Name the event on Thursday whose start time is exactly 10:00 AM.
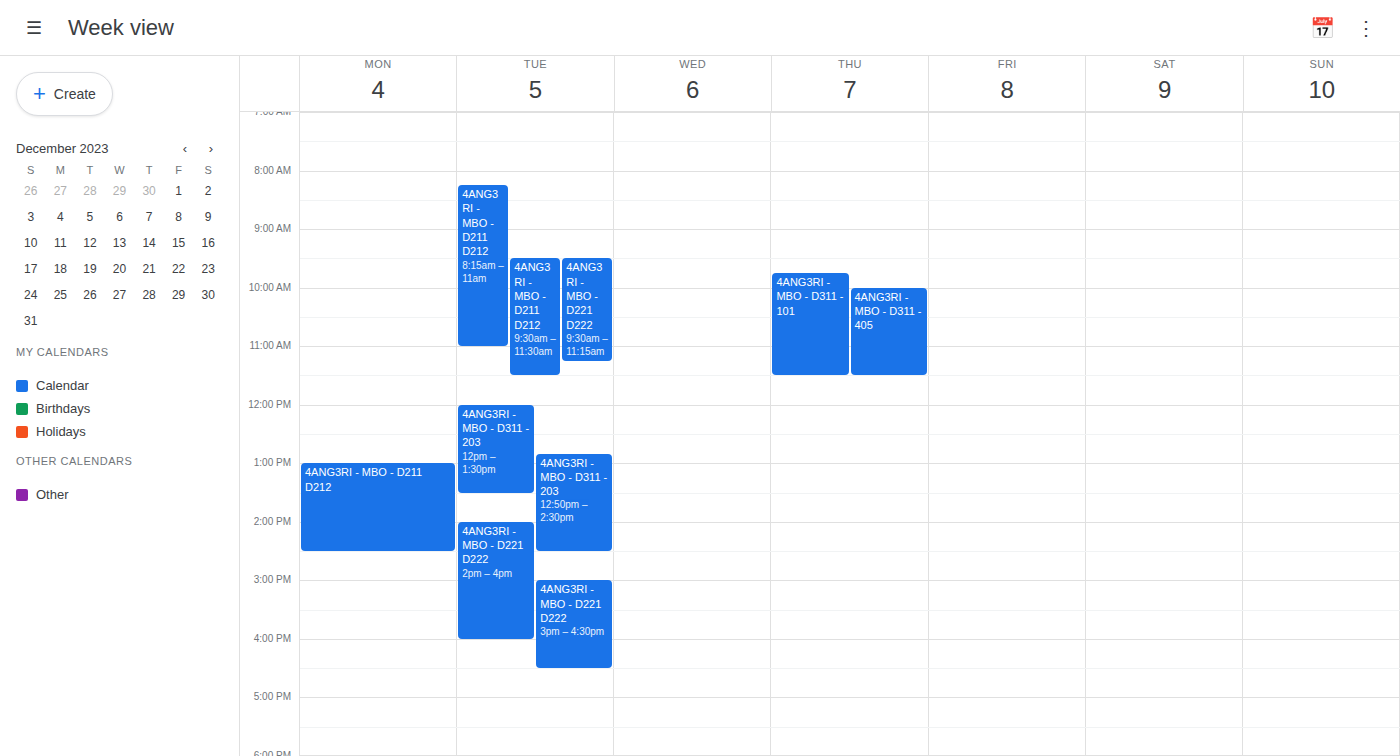
"4ANG3RI - MBO - D311 - 405"